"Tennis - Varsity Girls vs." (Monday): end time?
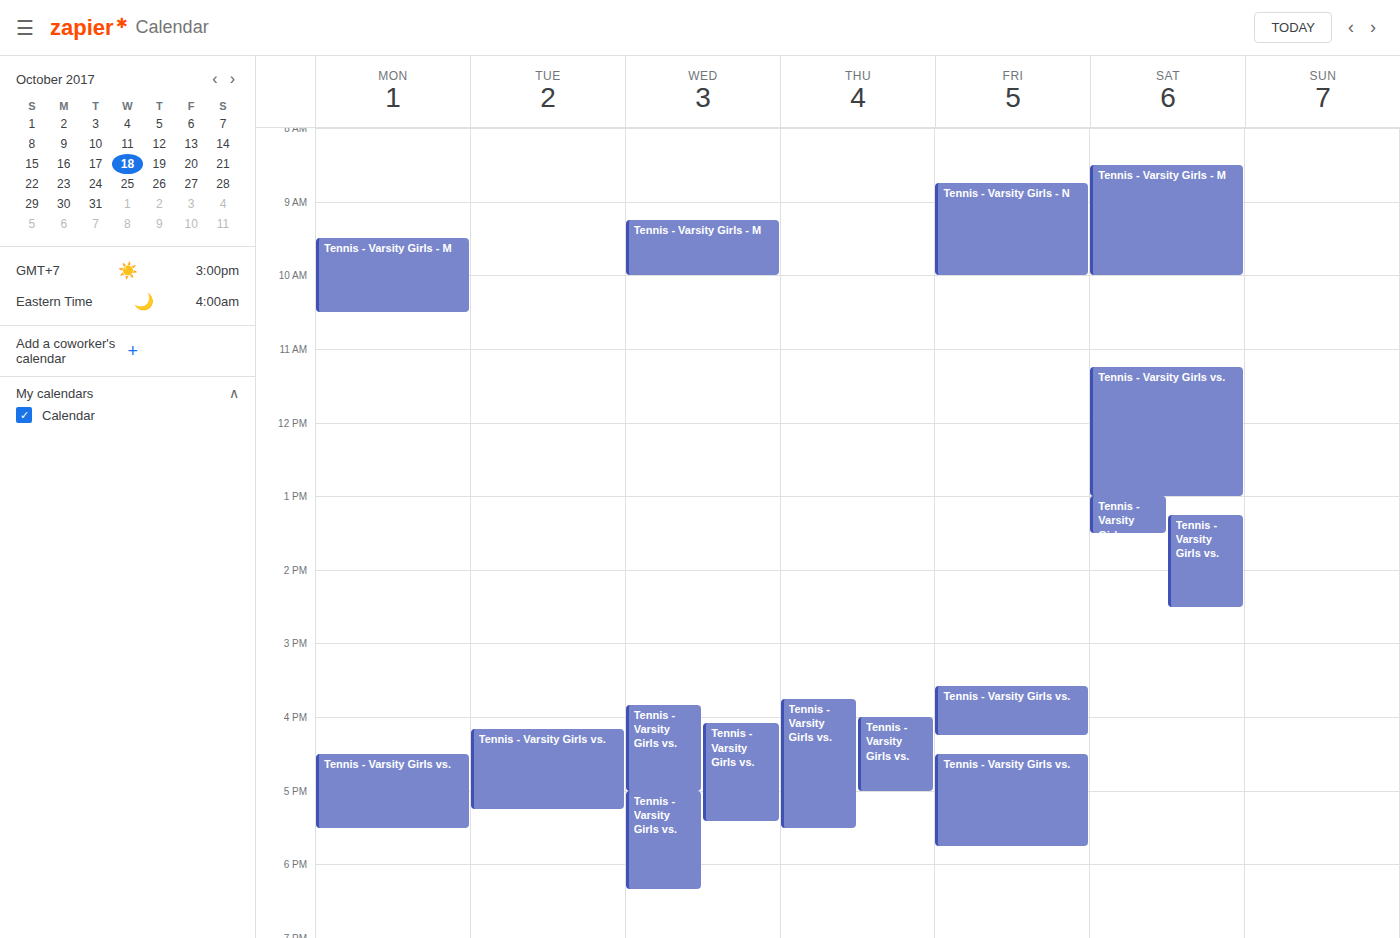
5:30 PM